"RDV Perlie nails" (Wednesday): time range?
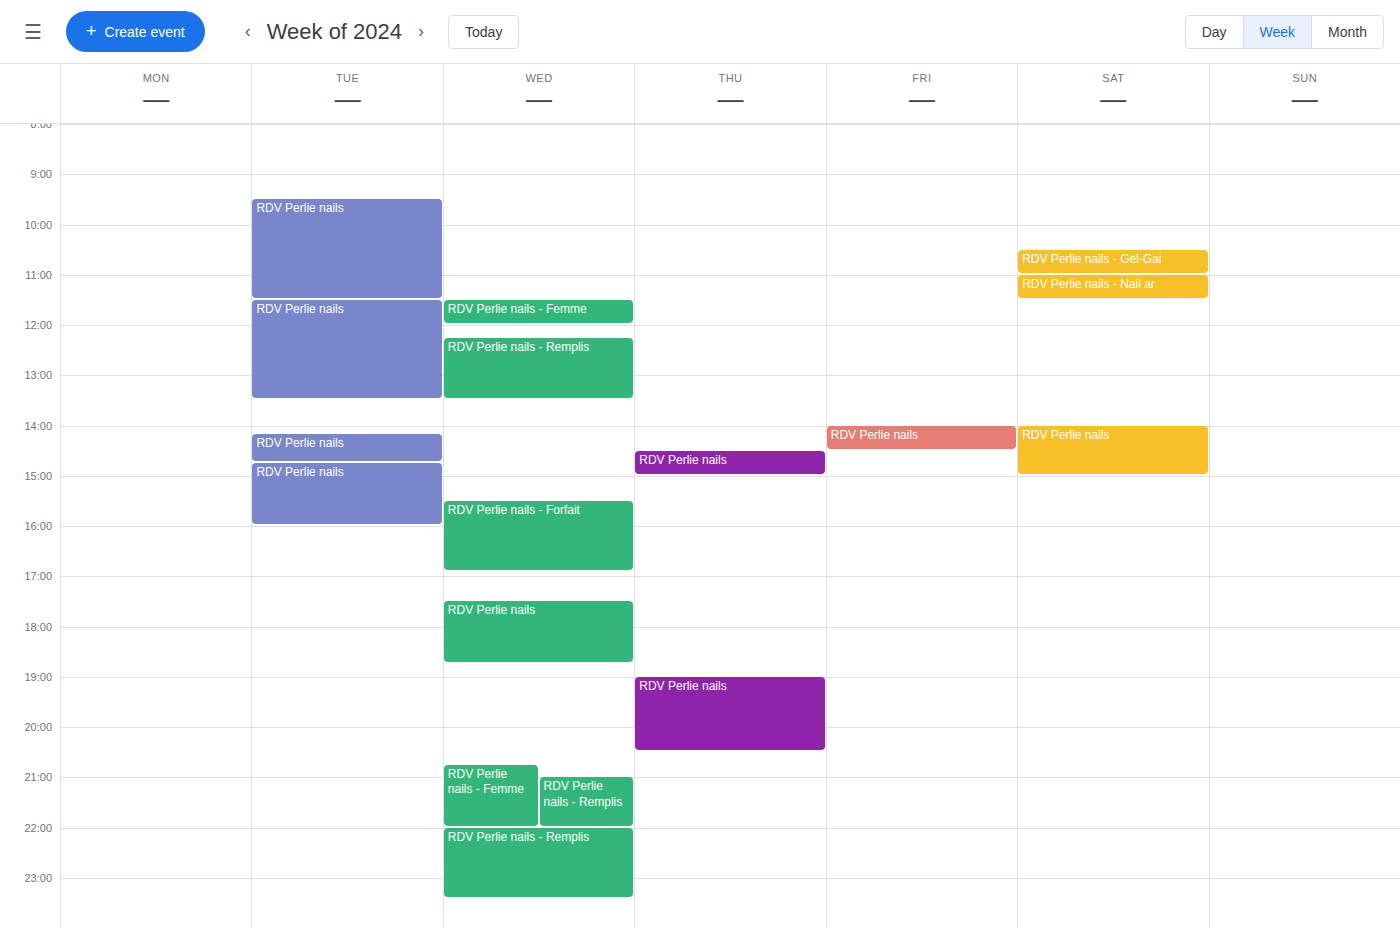
17:30 to 18:45